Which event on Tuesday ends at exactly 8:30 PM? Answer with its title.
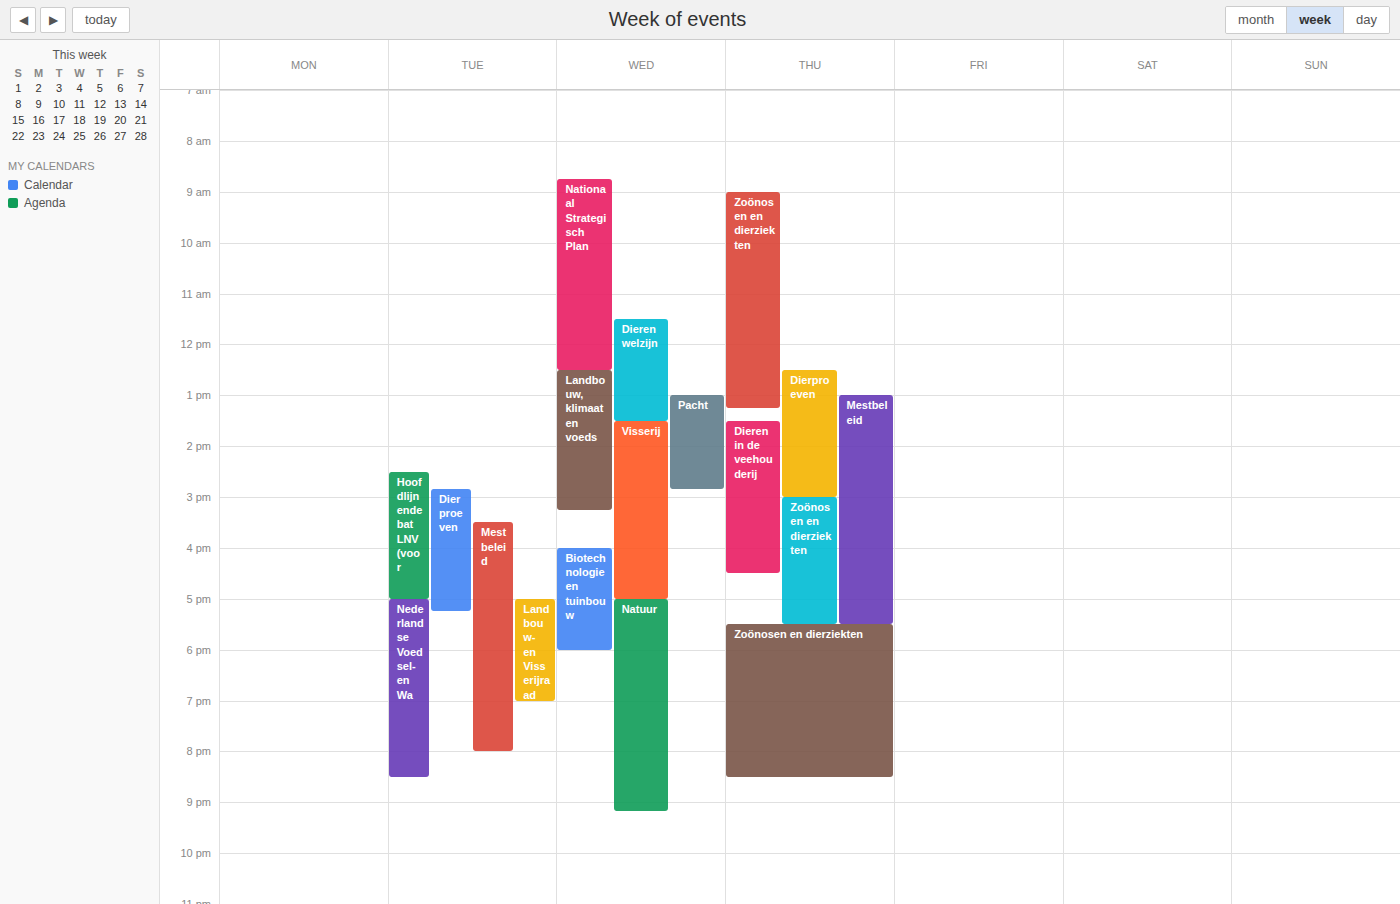
"Nederlandse Voedsel- en Wa"